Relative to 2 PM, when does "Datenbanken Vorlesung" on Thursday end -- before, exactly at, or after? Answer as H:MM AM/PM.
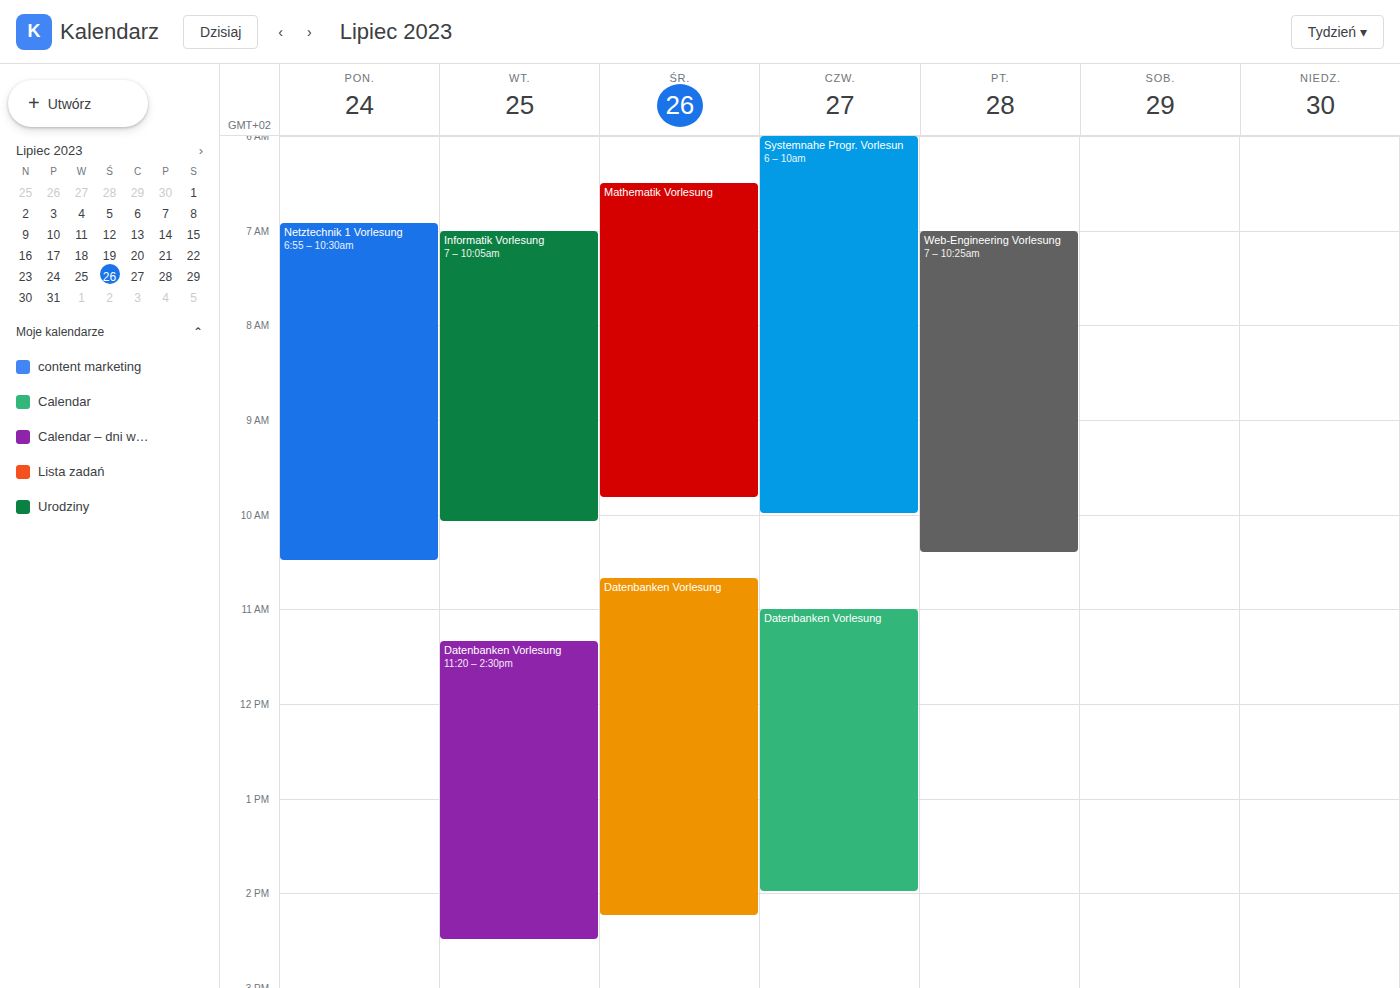
2:00 PM -- exactly at 2 PM, on the 2 PM line.